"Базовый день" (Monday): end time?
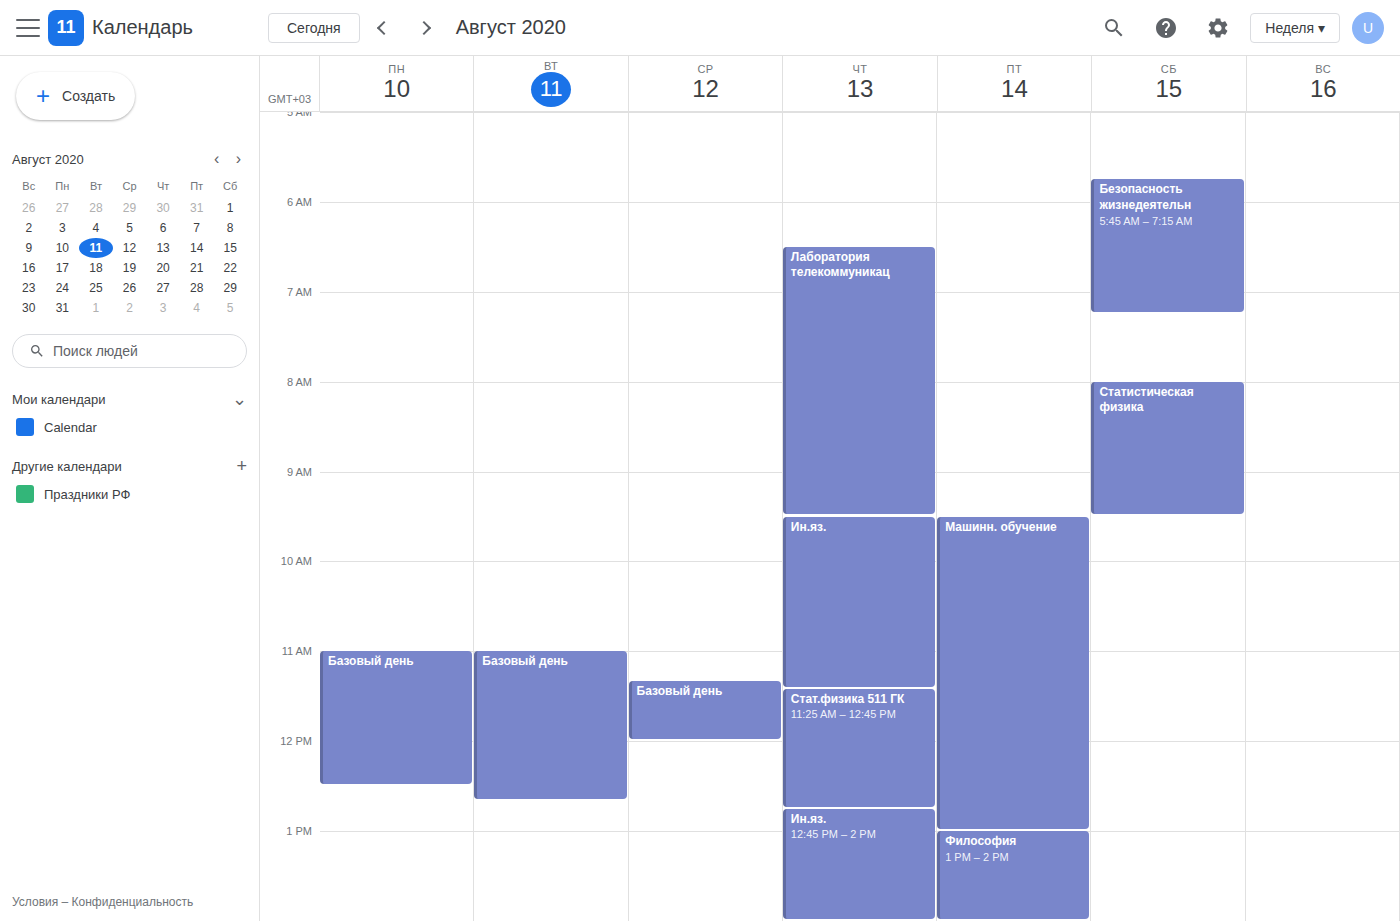
12:30 PM